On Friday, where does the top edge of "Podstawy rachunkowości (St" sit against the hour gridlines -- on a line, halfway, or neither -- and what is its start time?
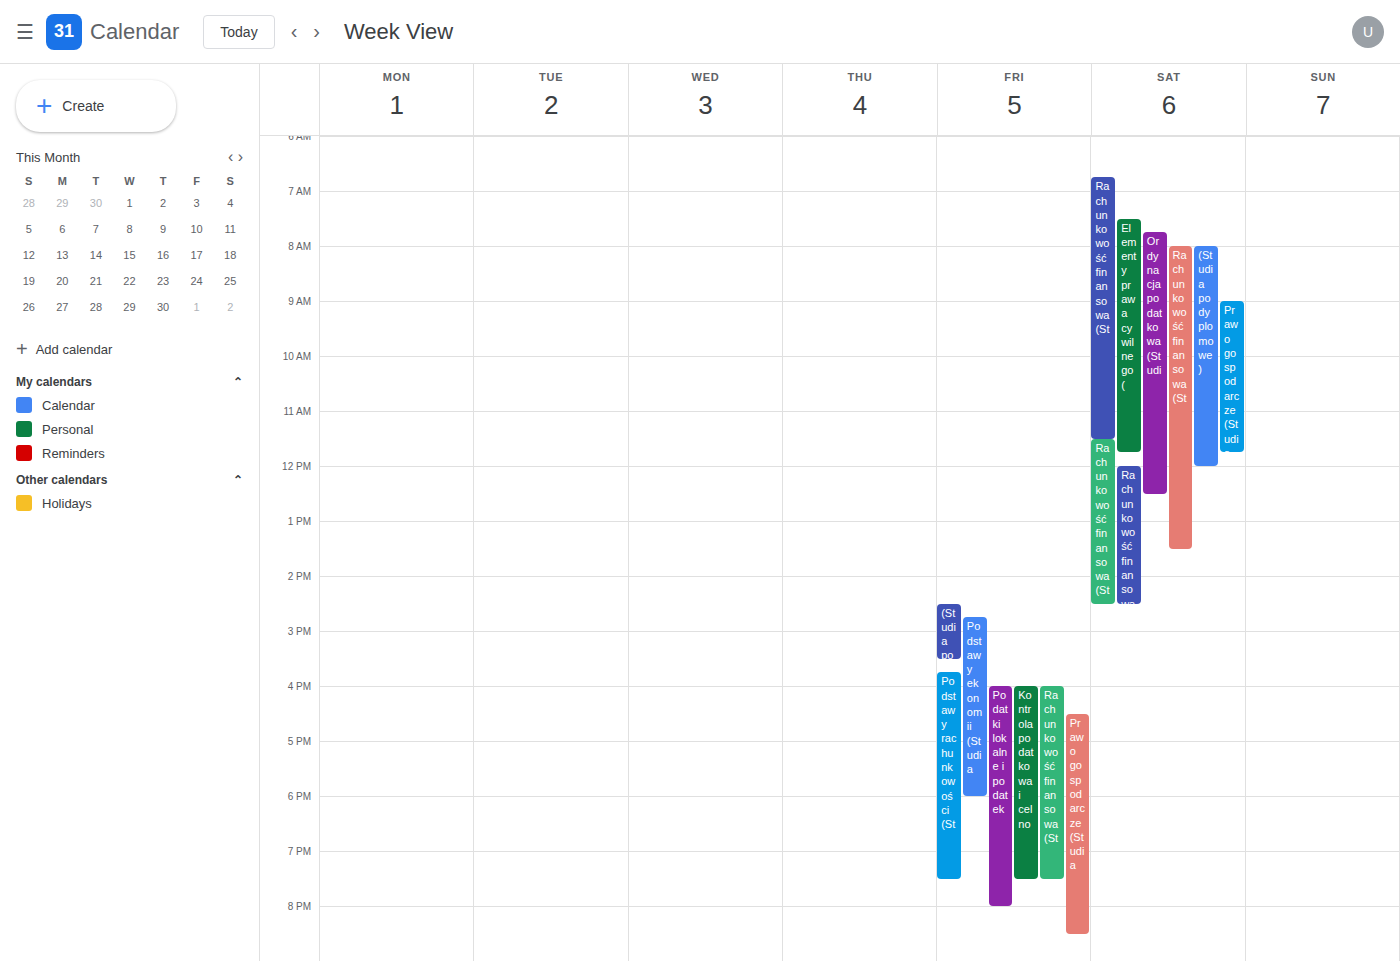
15:45 -- neither: three quarters of the way from the 15:00 line to the 16:00 line.